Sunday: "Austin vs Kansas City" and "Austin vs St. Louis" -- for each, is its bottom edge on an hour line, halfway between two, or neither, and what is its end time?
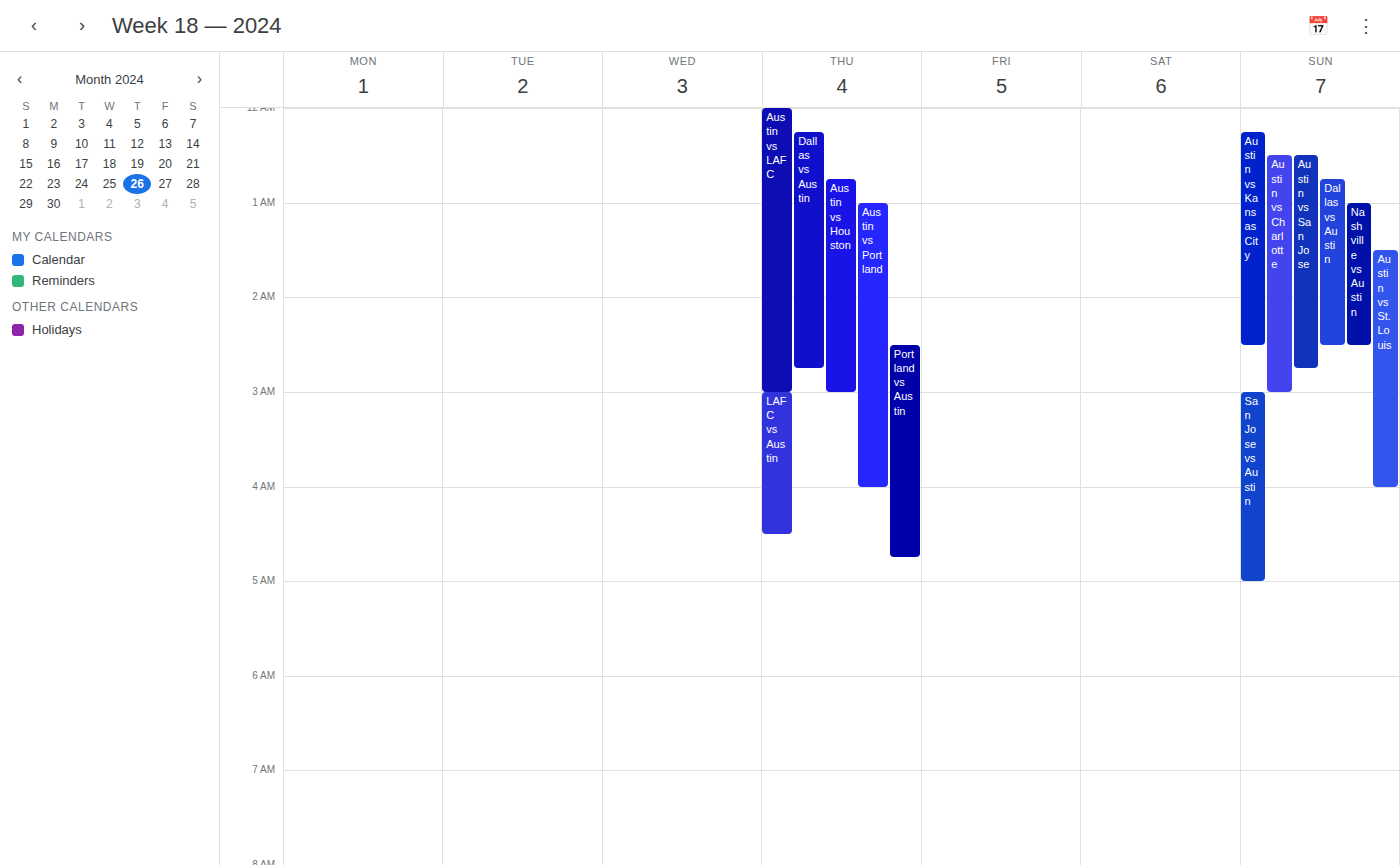
"Austin vs Kansas City": 2:30 AM, halfway between the 2 AM and 3 AM lines. "Austin vs St. Louis": 4:00 AM, exactly on the 4 AM line.